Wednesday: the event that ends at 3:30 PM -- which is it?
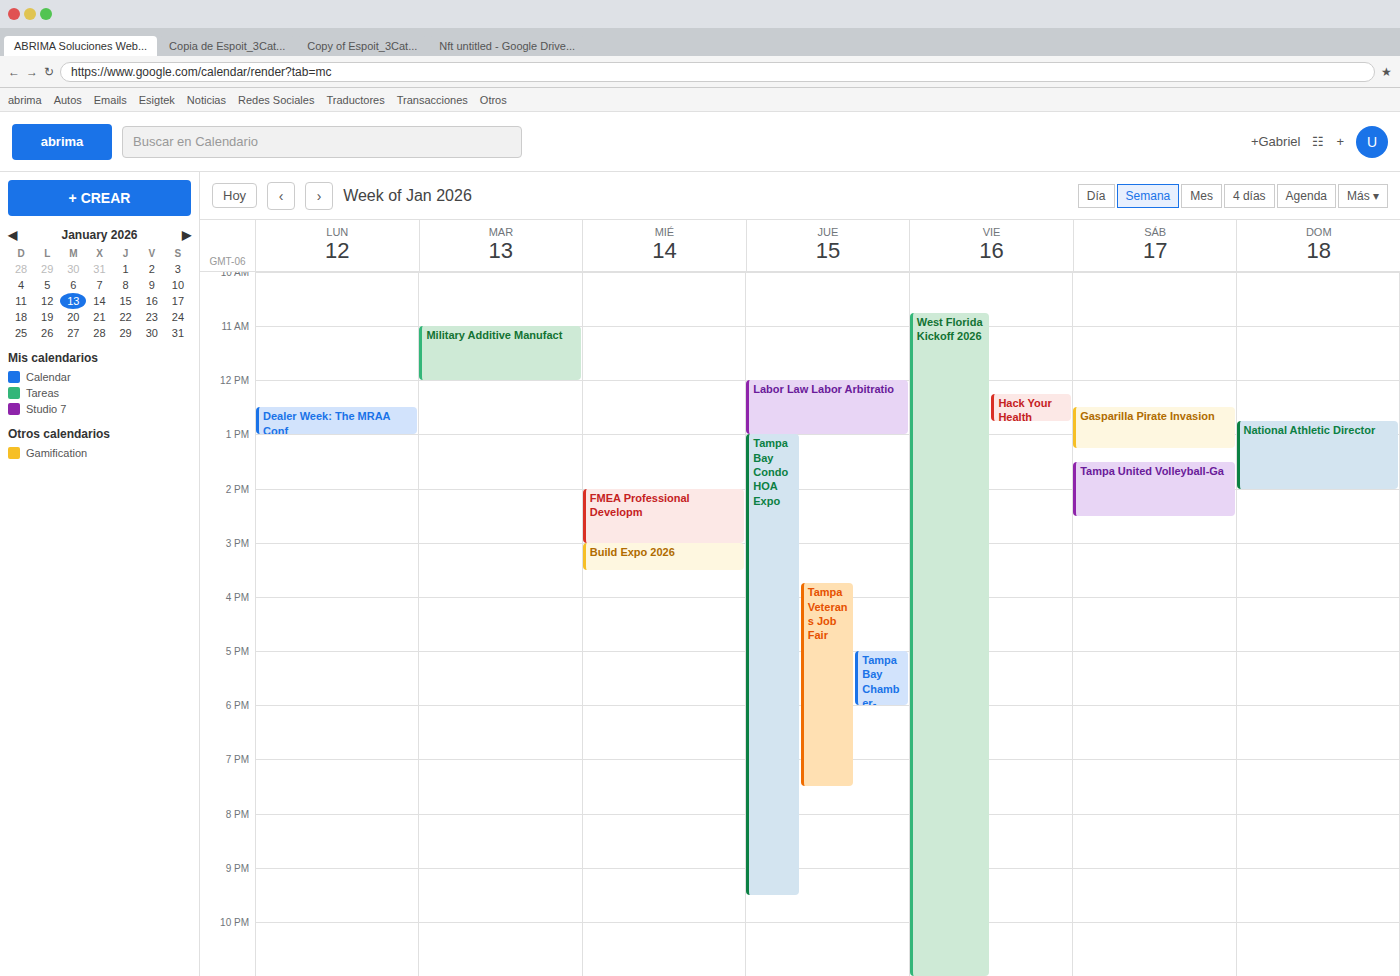
"Build Expo 2026"